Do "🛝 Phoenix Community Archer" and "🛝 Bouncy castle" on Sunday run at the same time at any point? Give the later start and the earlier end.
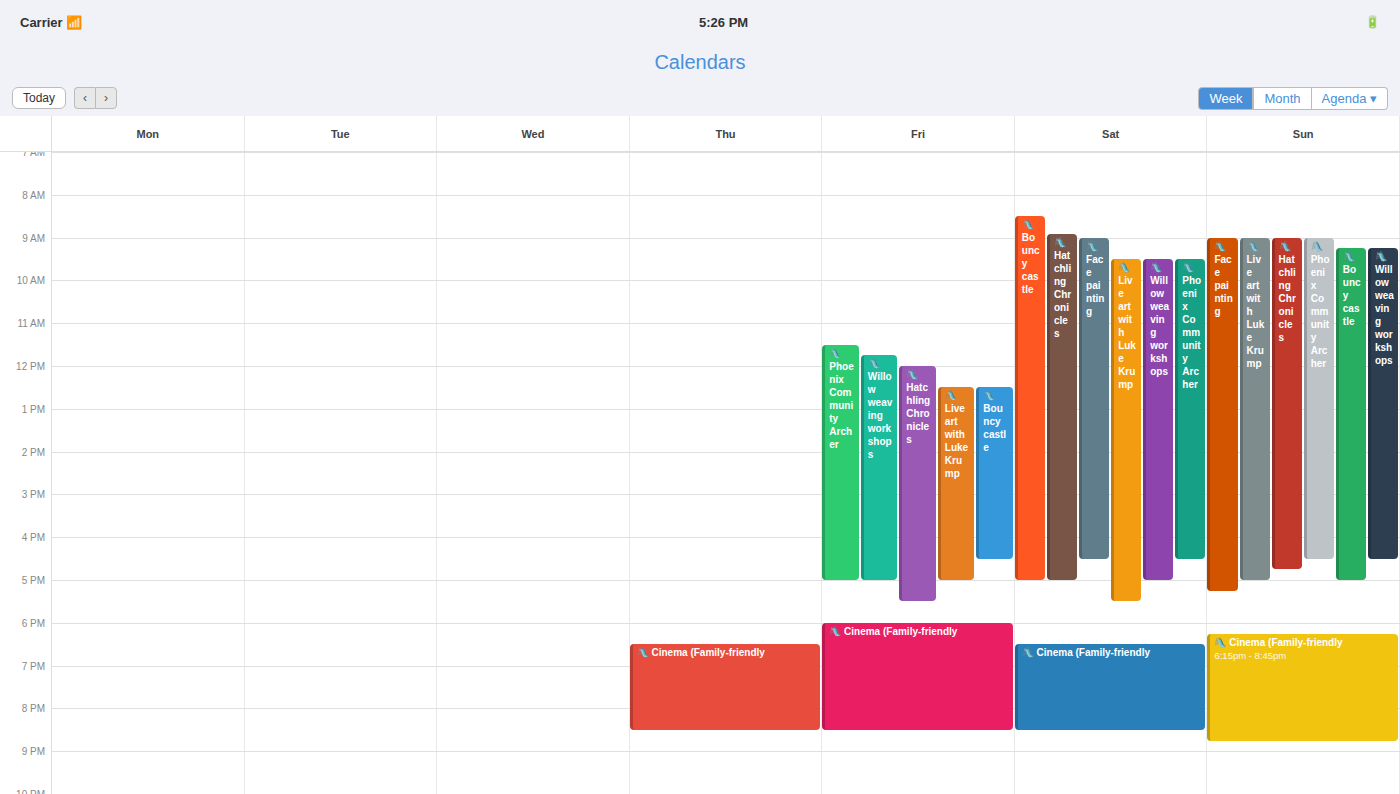
"🛝 Bouncy castle" starts at 9:15 AM, before "🛝 Phoenix Community Archer" ends at 4:30 PM -- they overlap.